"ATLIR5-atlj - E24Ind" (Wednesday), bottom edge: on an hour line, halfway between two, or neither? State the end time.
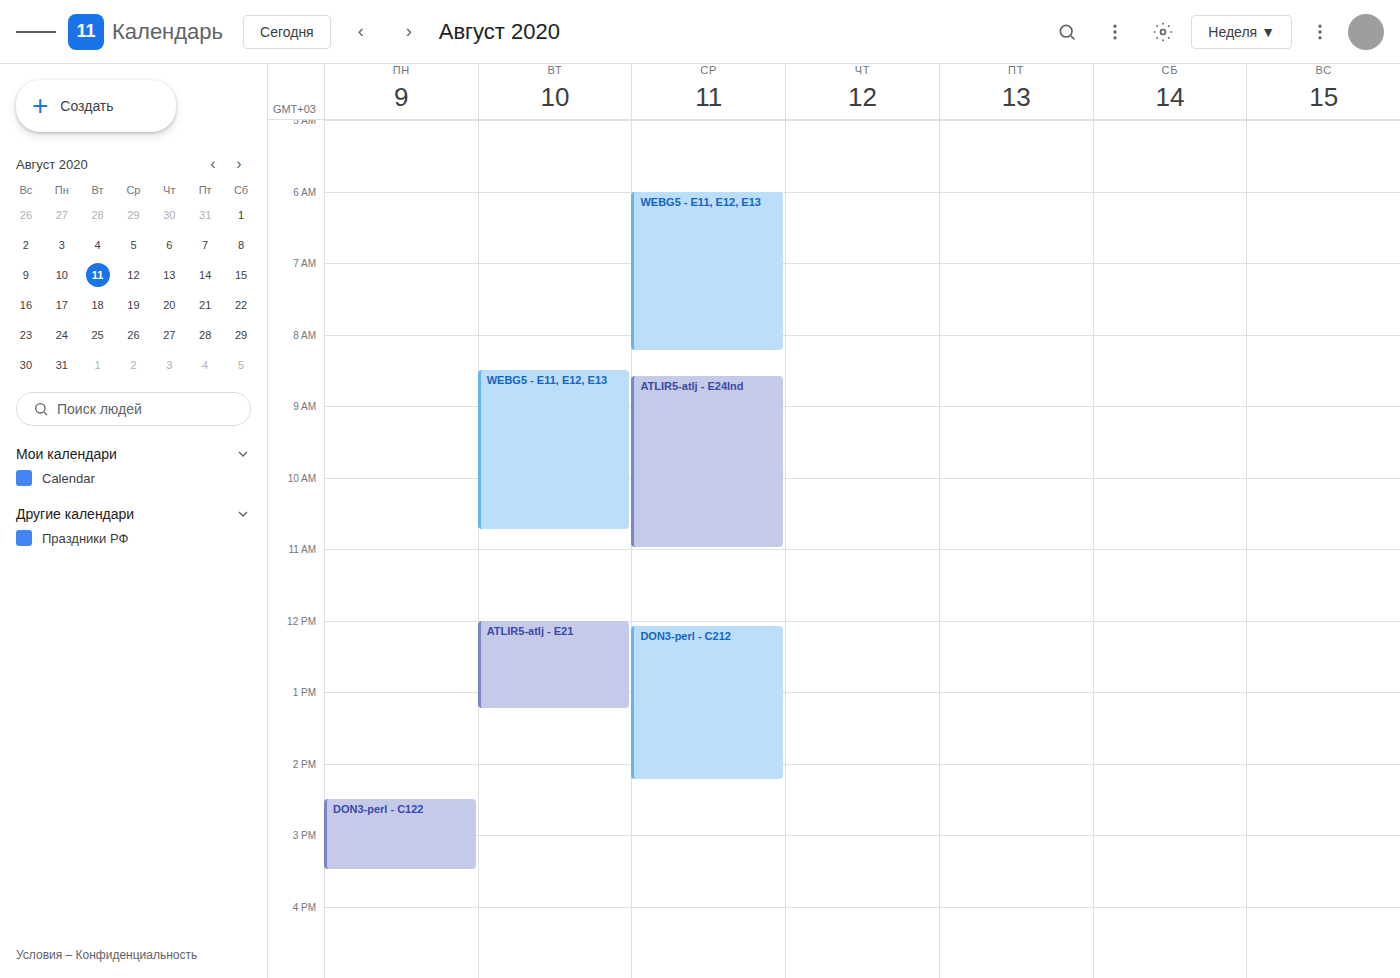
11:00 -- exactly on the 11:00 line.